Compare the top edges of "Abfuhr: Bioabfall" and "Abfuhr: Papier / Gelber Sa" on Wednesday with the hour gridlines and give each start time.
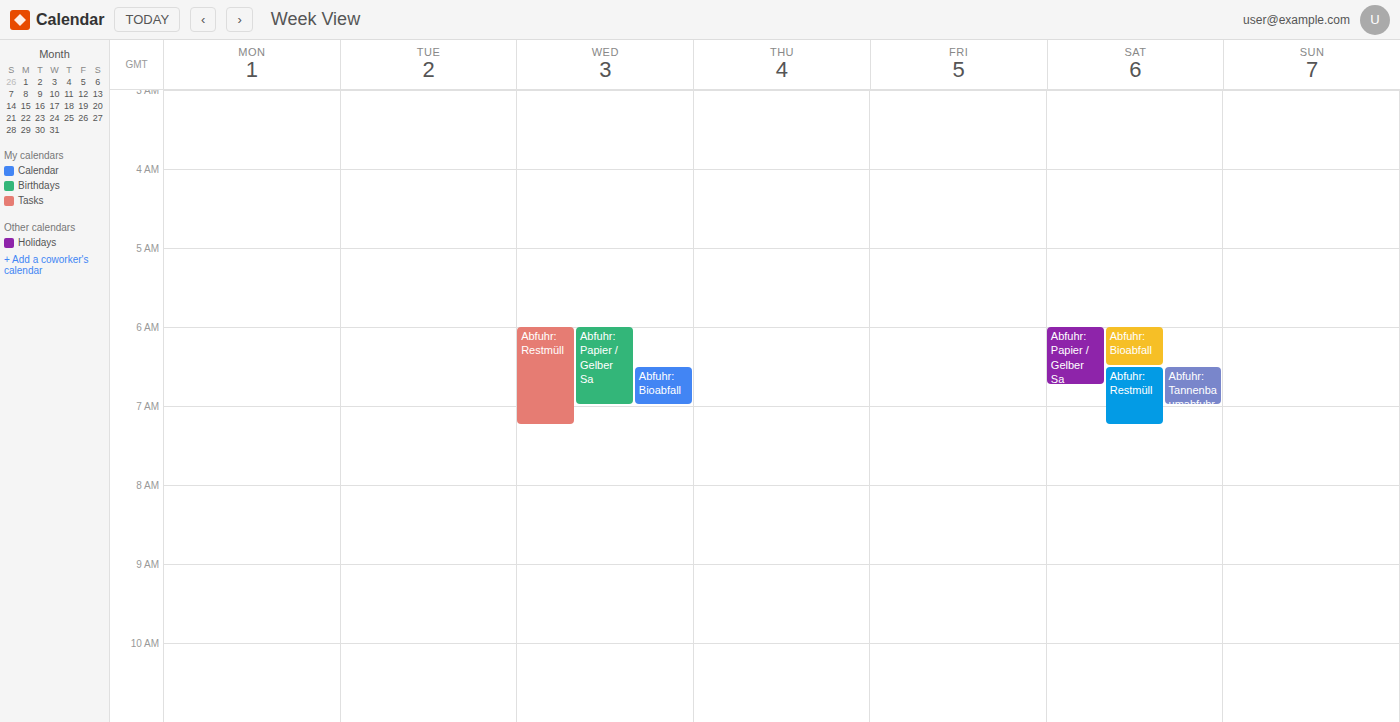
"Abfuhr: Bioabfall": 6:30 AM, halfway between the 6 AM and 7 AM lines. "Abfuhr: Papier / Gelber Sa": 6:00 AM, exactly on the 6 AM line.